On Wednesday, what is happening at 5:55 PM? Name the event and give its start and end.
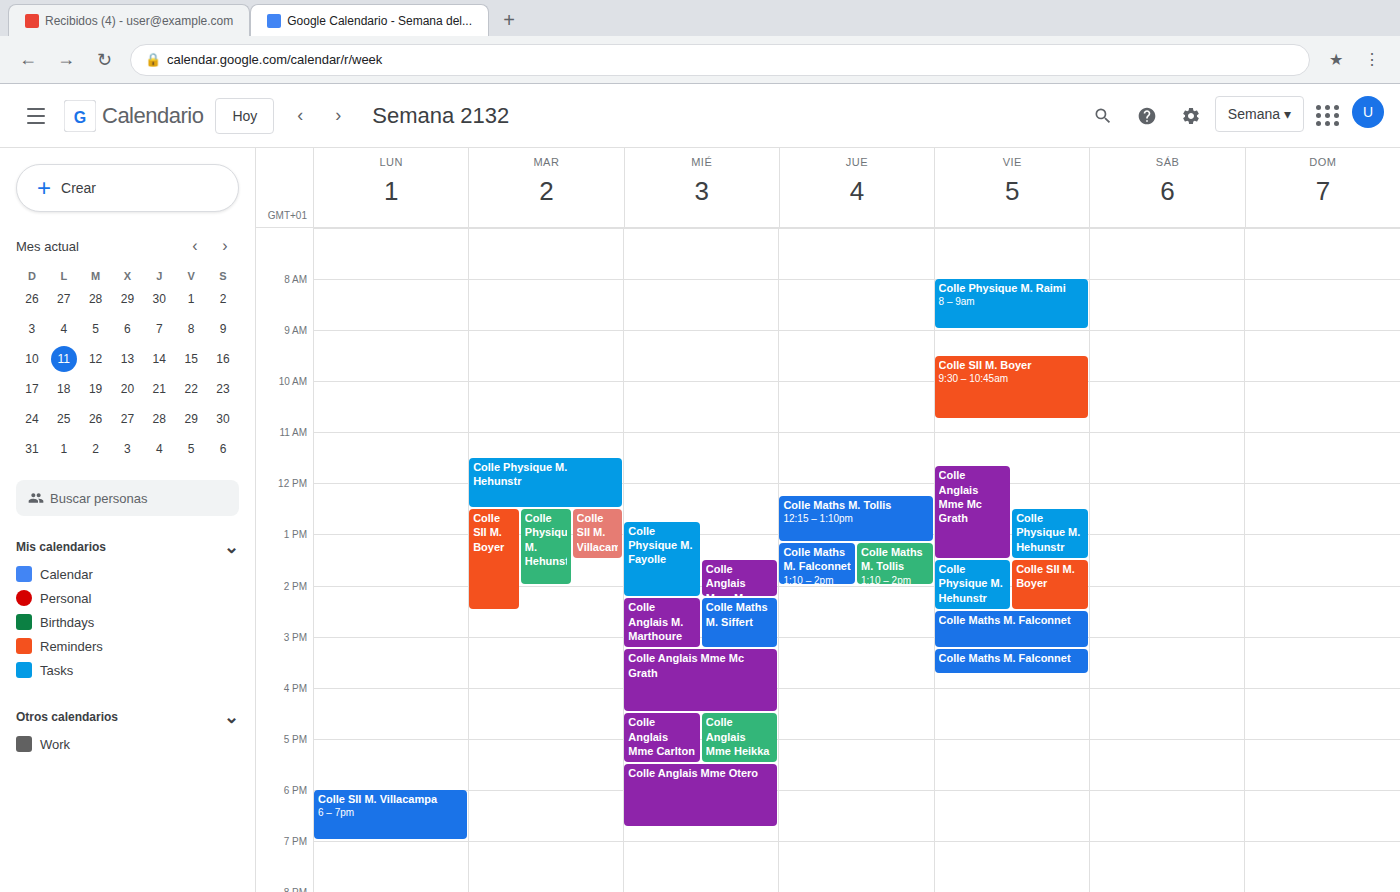
"Colle Anglais Mme Otero", 5:30 PM to 6:45 PM